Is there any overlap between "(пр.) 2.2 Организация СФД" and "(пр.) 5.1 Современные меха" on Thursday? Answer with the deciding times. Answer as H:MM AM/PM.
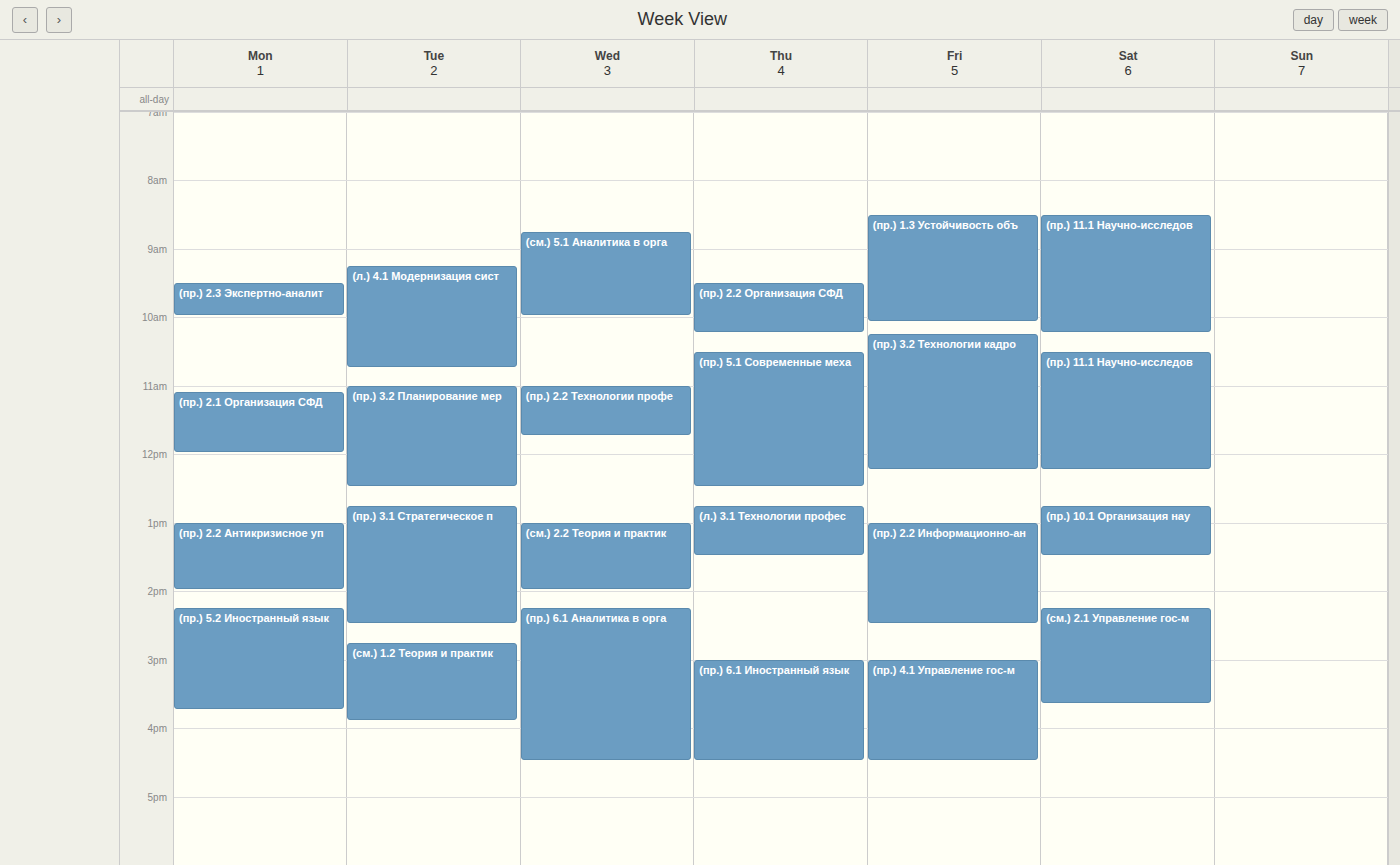
"(пр.) 2.2 Организация СФД" ends at 10:15 AM and "(пр.) 5.1 Современные меха" starts at 10:30 AM -- no overlap.